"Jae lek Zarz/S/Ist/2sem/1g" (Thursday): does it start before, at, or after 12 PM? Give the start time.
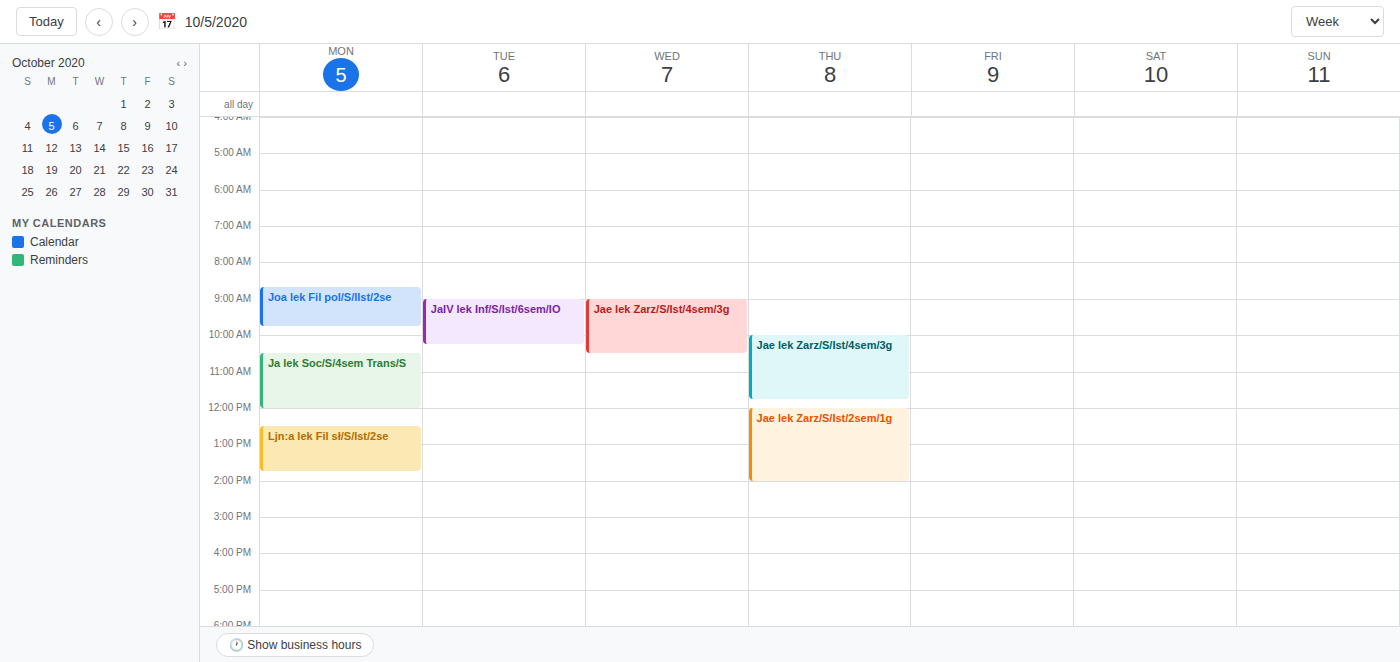
12:00 PM -- exactly at 12 PM, on the 12 PM line.